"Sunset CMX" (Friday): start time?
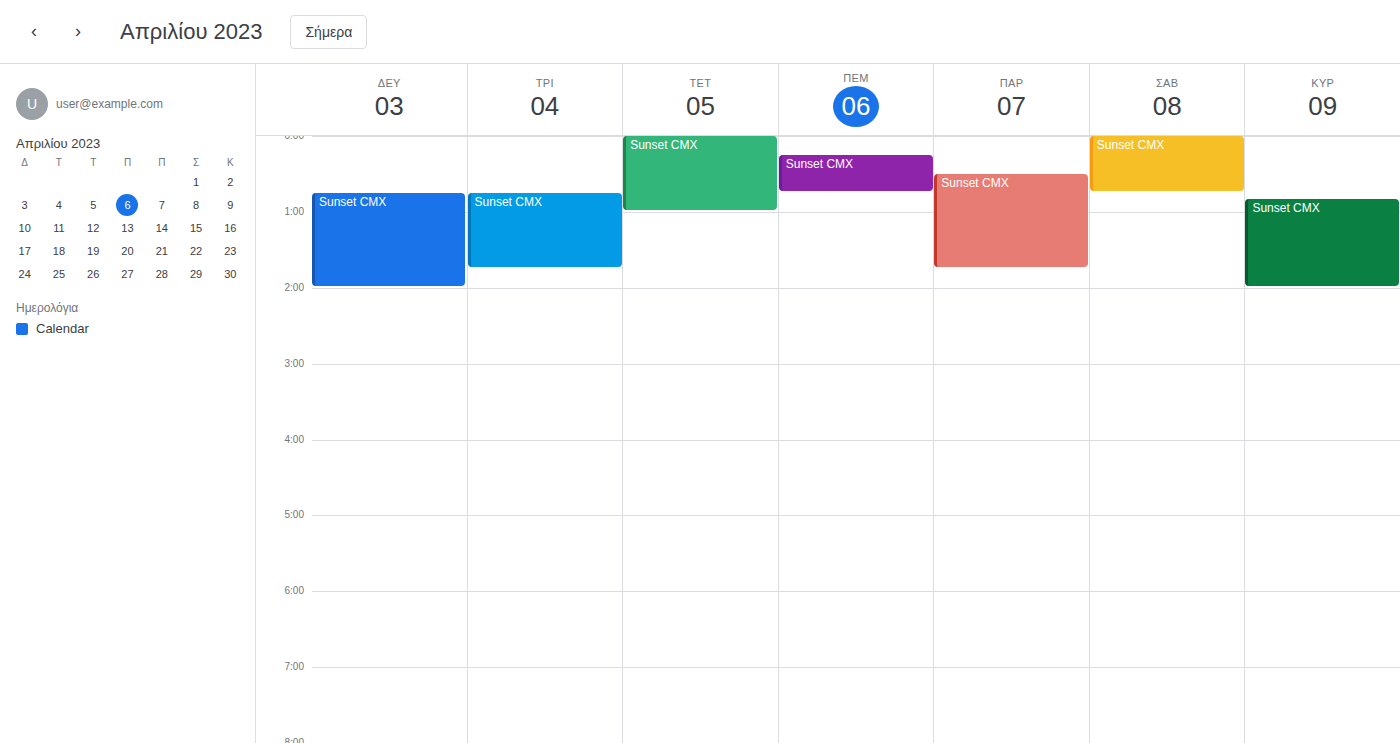
12:30 AM